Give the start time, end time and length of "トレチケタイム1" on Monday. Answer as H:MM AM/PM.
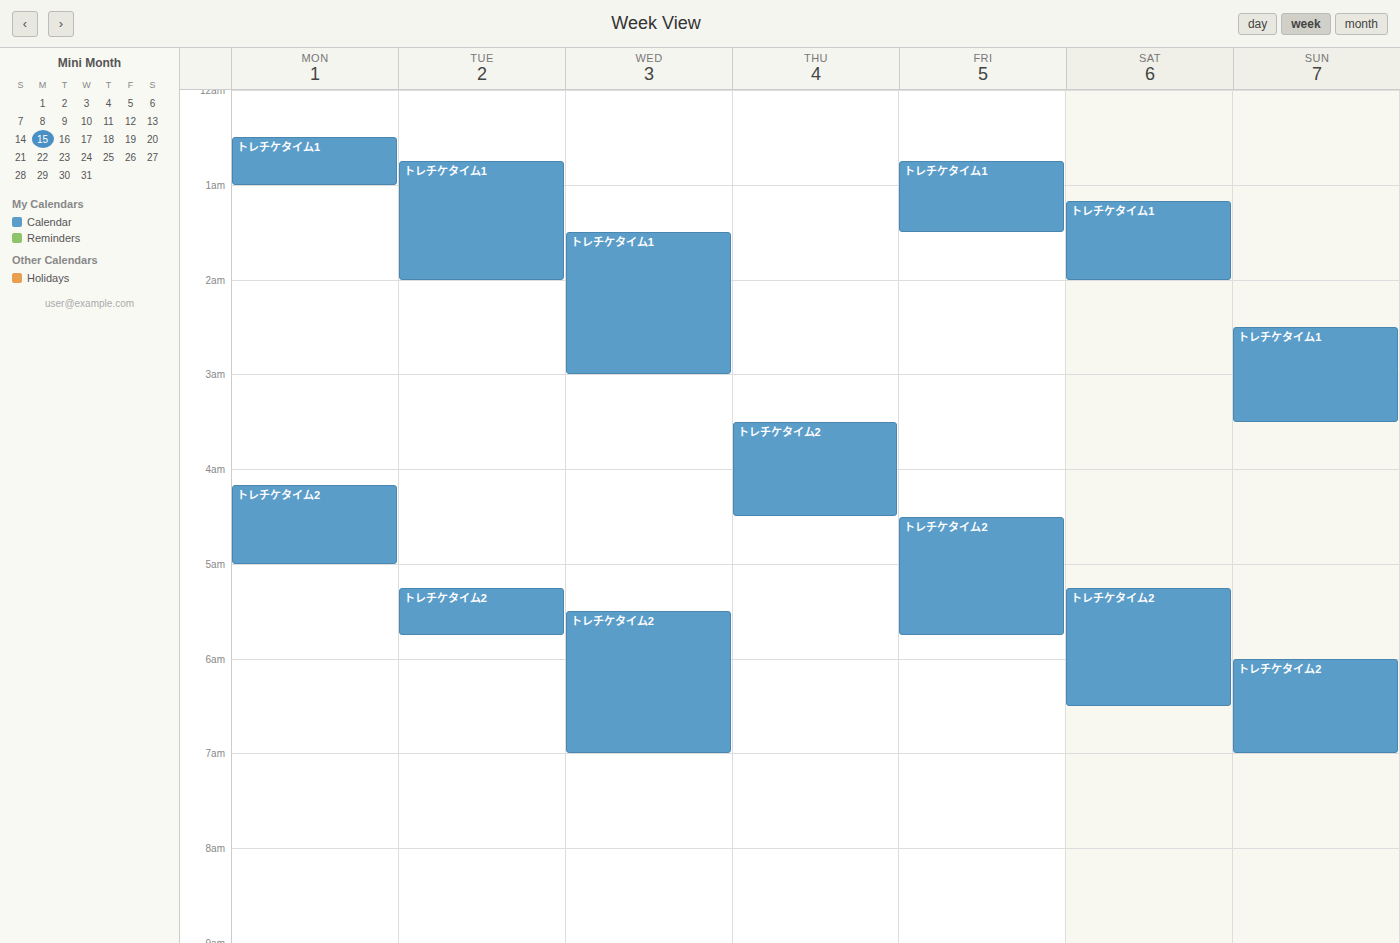
12:30 AM to 1:00 AM, 30 minutes